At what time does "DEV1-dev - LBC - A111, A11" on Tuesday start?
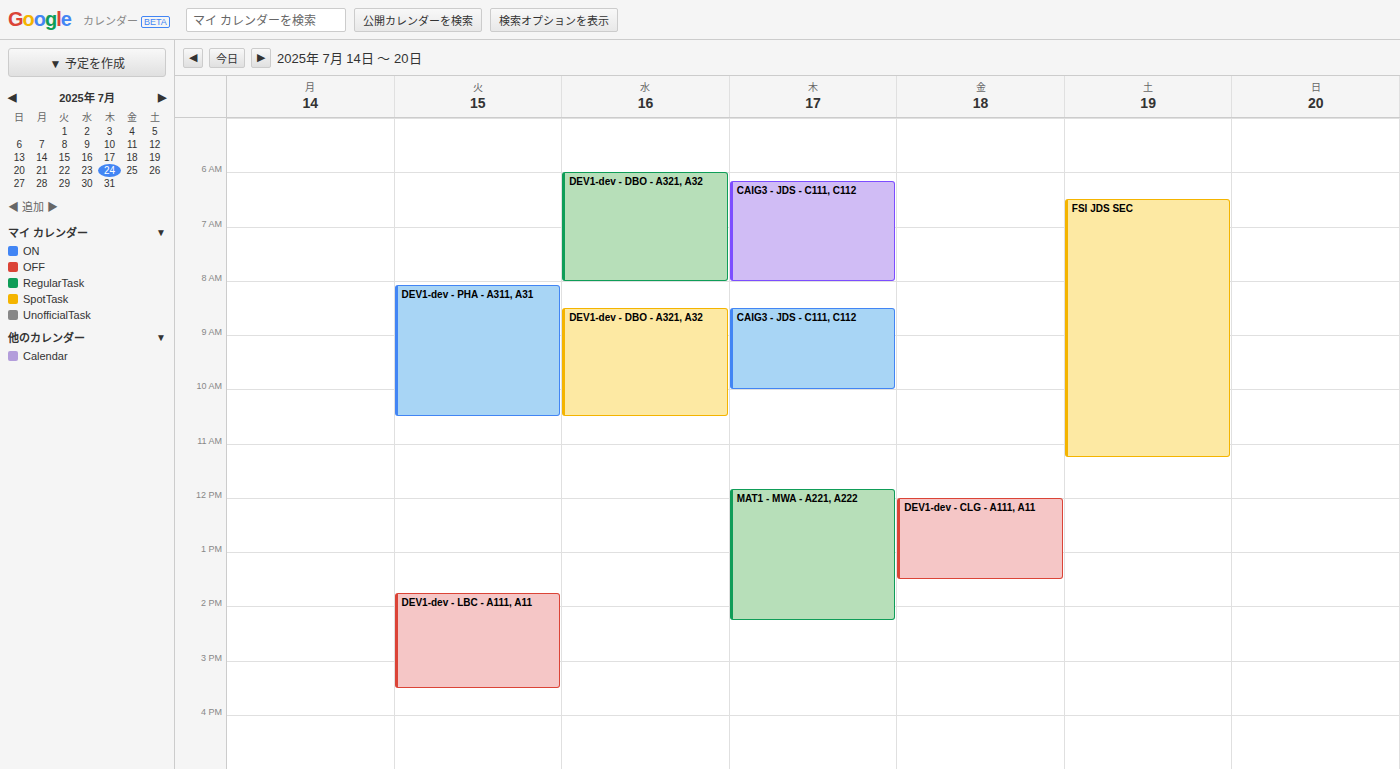
1:45 PM